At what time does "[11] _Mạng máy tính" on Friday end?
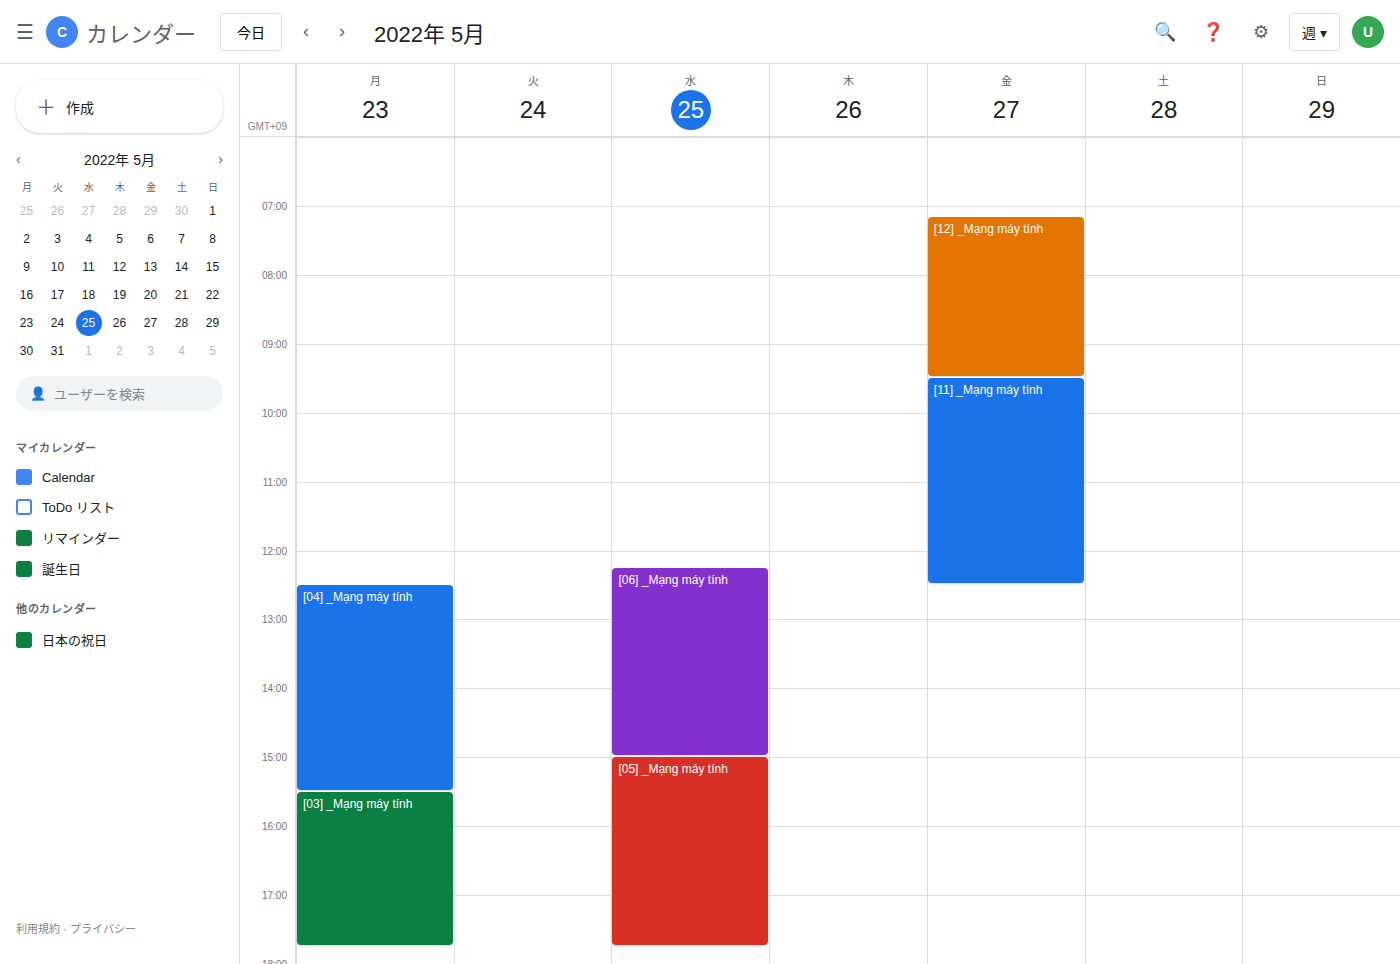
12:30 PM